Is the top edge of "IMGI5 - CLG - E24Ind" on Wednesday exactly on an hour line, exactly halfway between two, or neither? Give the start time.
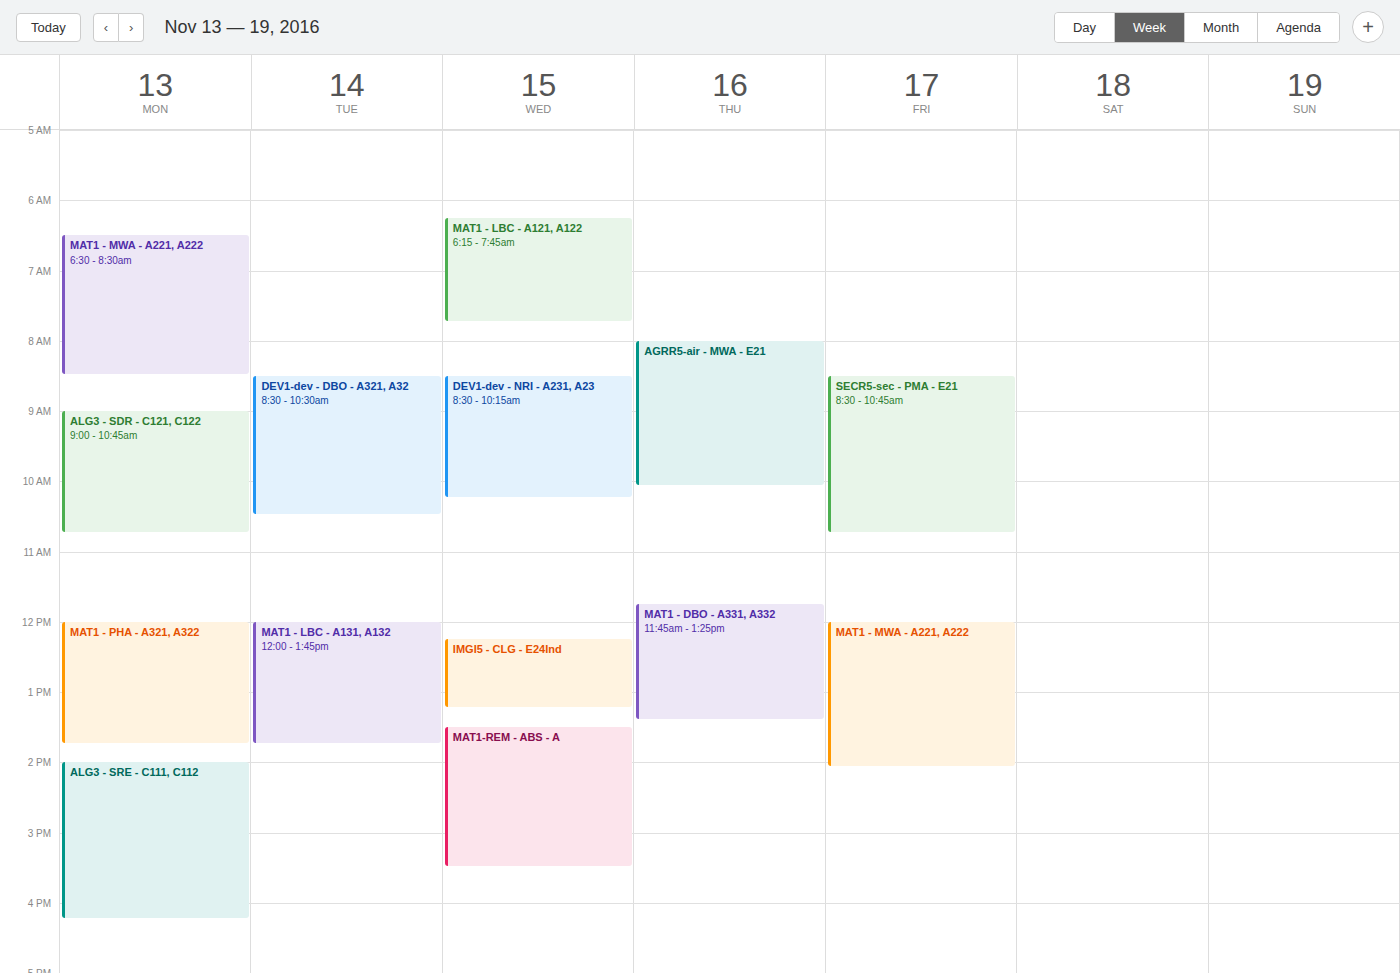
12:15 PM -- neither: a quarter of the way from the 12 PM line to the 1 PM line.